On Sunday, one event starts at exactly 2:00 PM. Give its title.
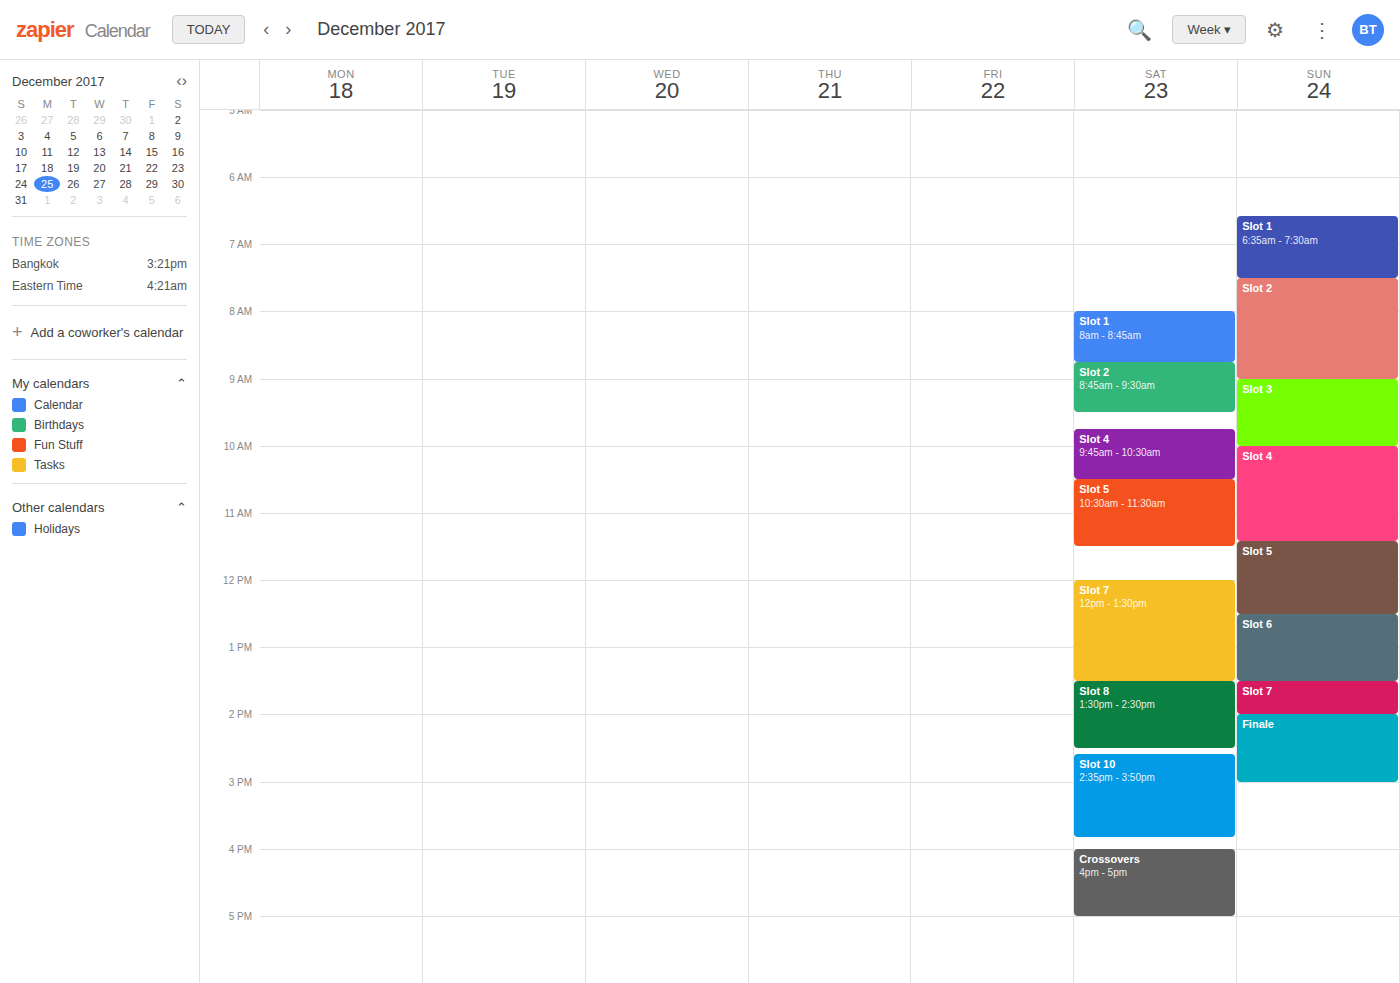
"Finale"